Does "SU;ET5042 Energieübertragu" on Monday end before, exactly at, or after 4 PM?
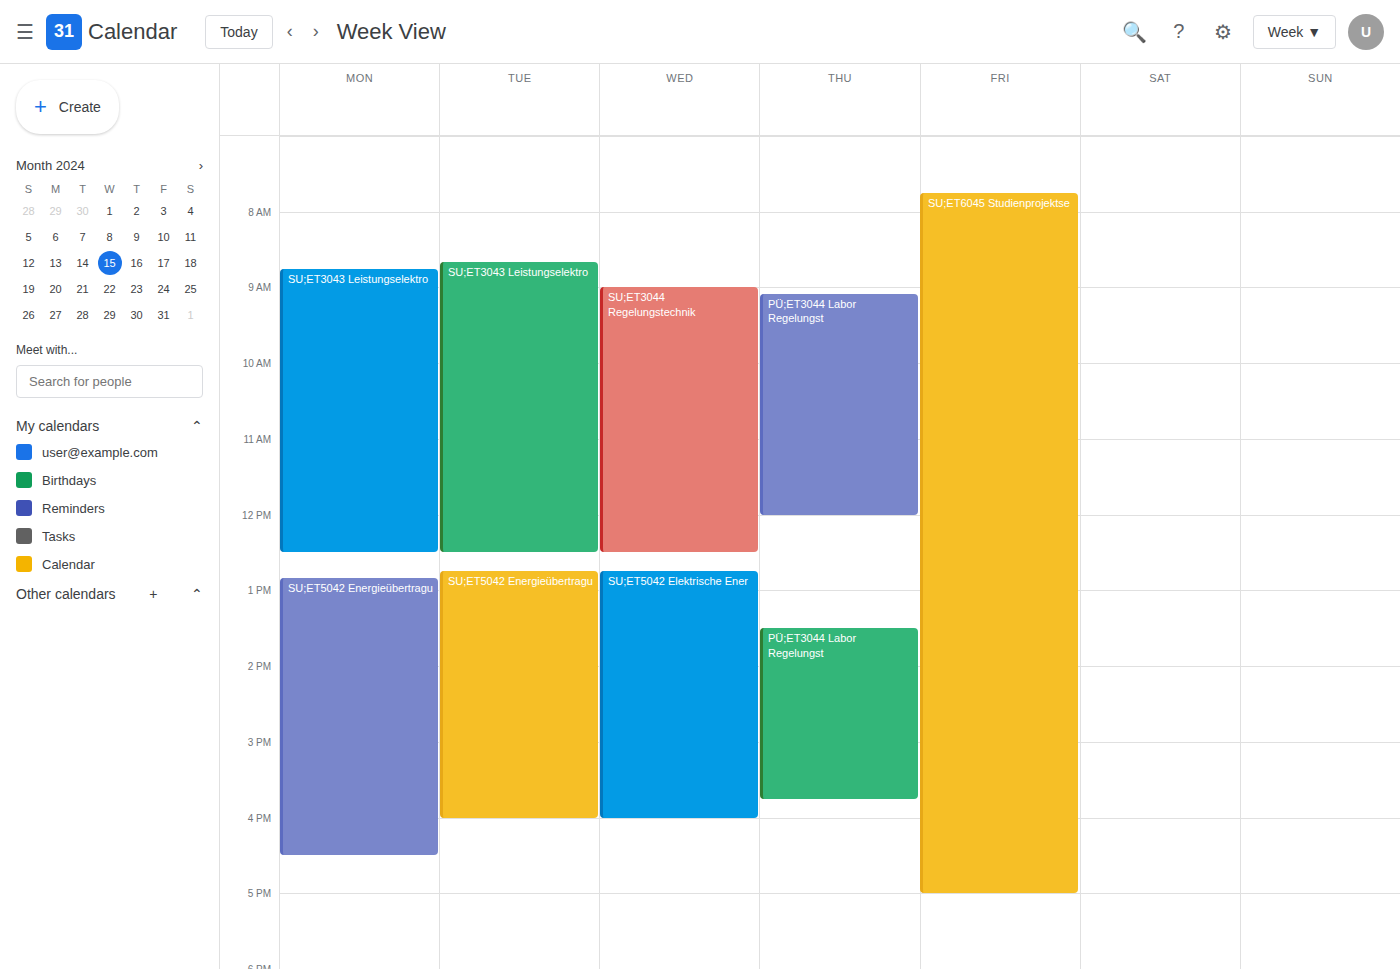
4:30 PM -- after 4 PM, 30 minutes below the 4 PM line.